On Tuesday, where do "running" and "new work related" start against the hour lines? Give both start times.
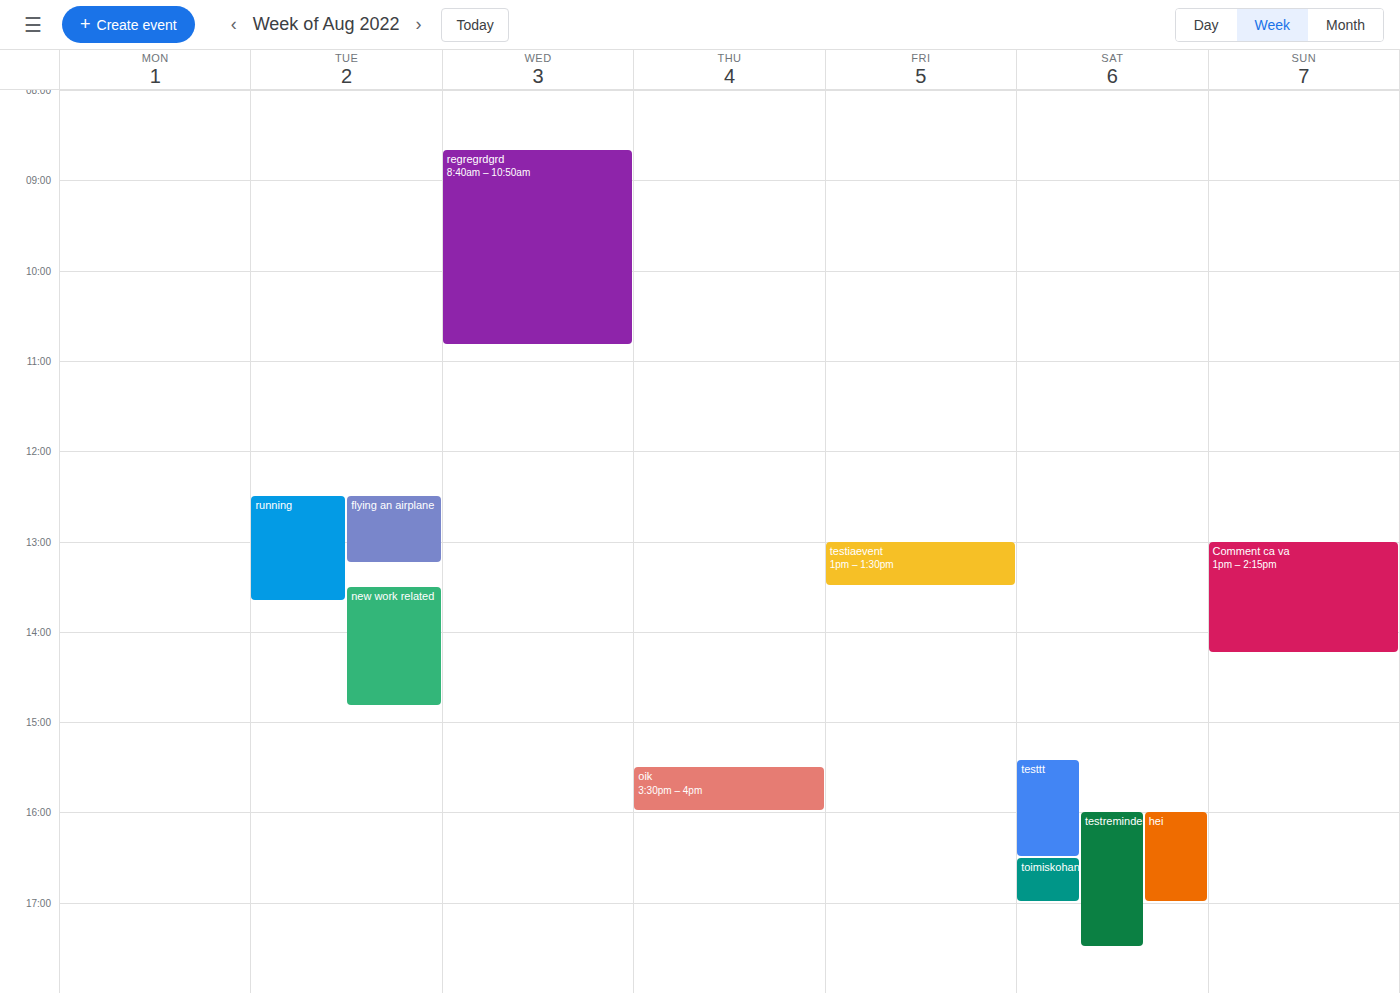
"running": 12:30 PM, halfway between the 12 PM and 1 PM lines. "new work related": 1:30 PM, halfway between the 1 PM and 2 PM lines.